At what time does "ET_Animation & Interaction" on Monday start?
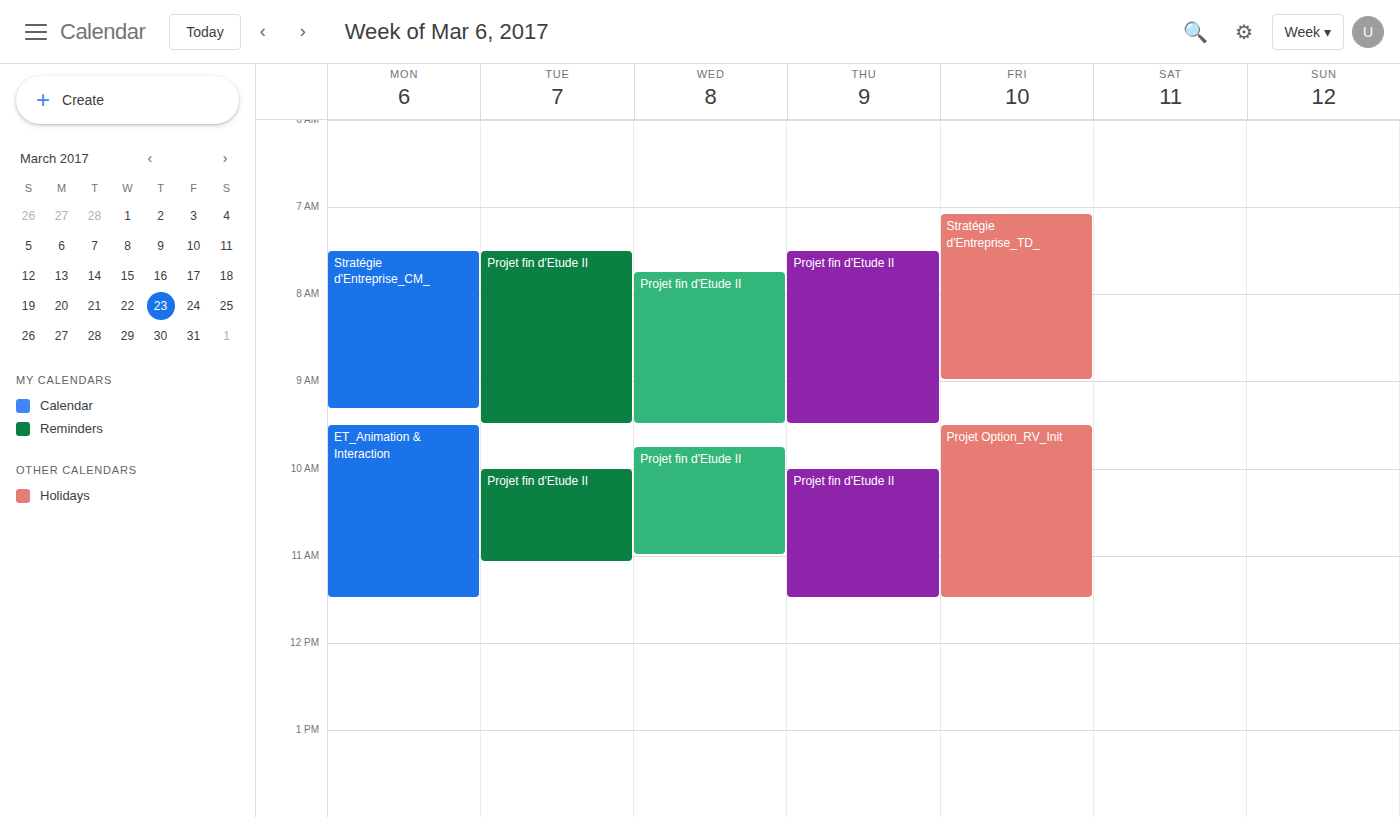
9:30 AM